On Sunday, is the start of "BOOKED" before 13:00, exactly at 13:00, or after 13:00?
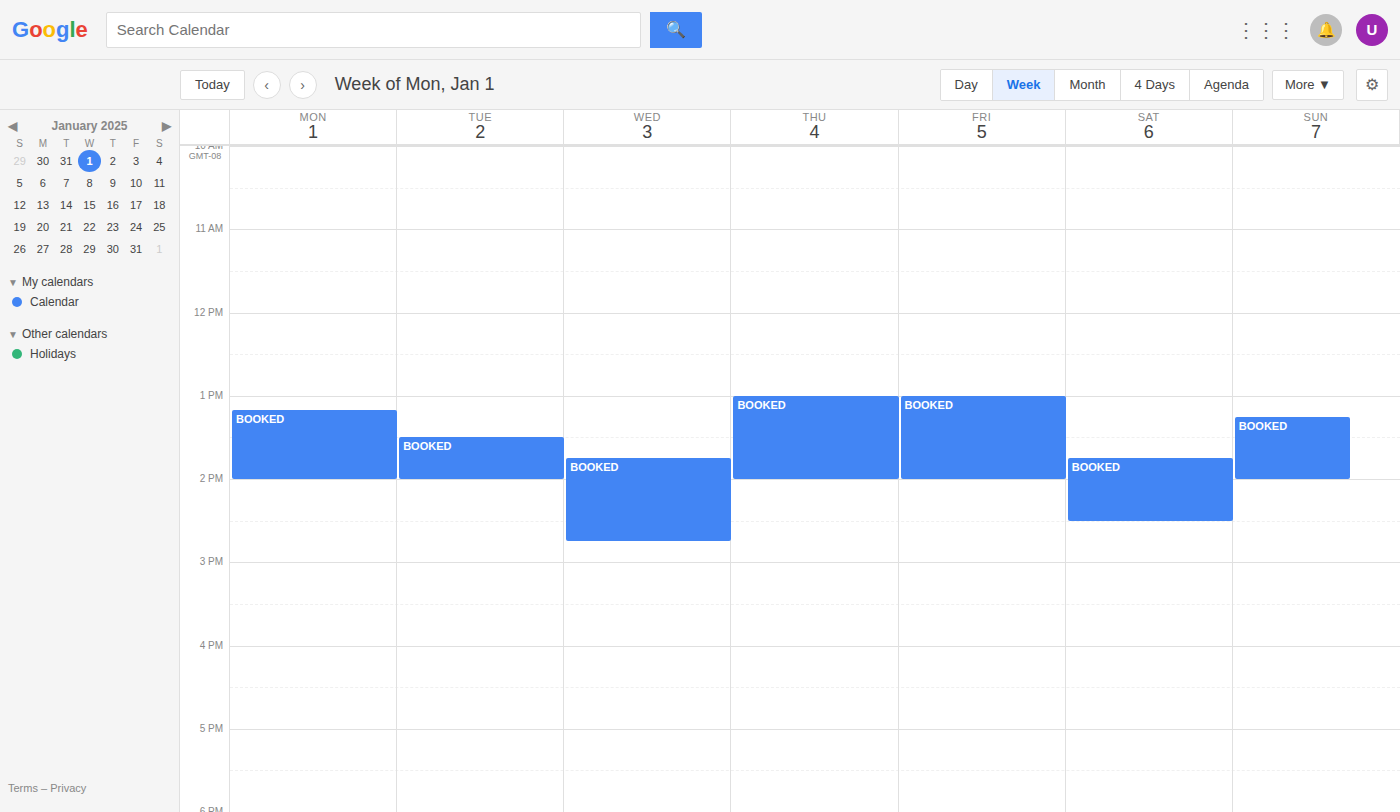
13:15 -- after 13:00, 15 minutes below the 13:00 line.